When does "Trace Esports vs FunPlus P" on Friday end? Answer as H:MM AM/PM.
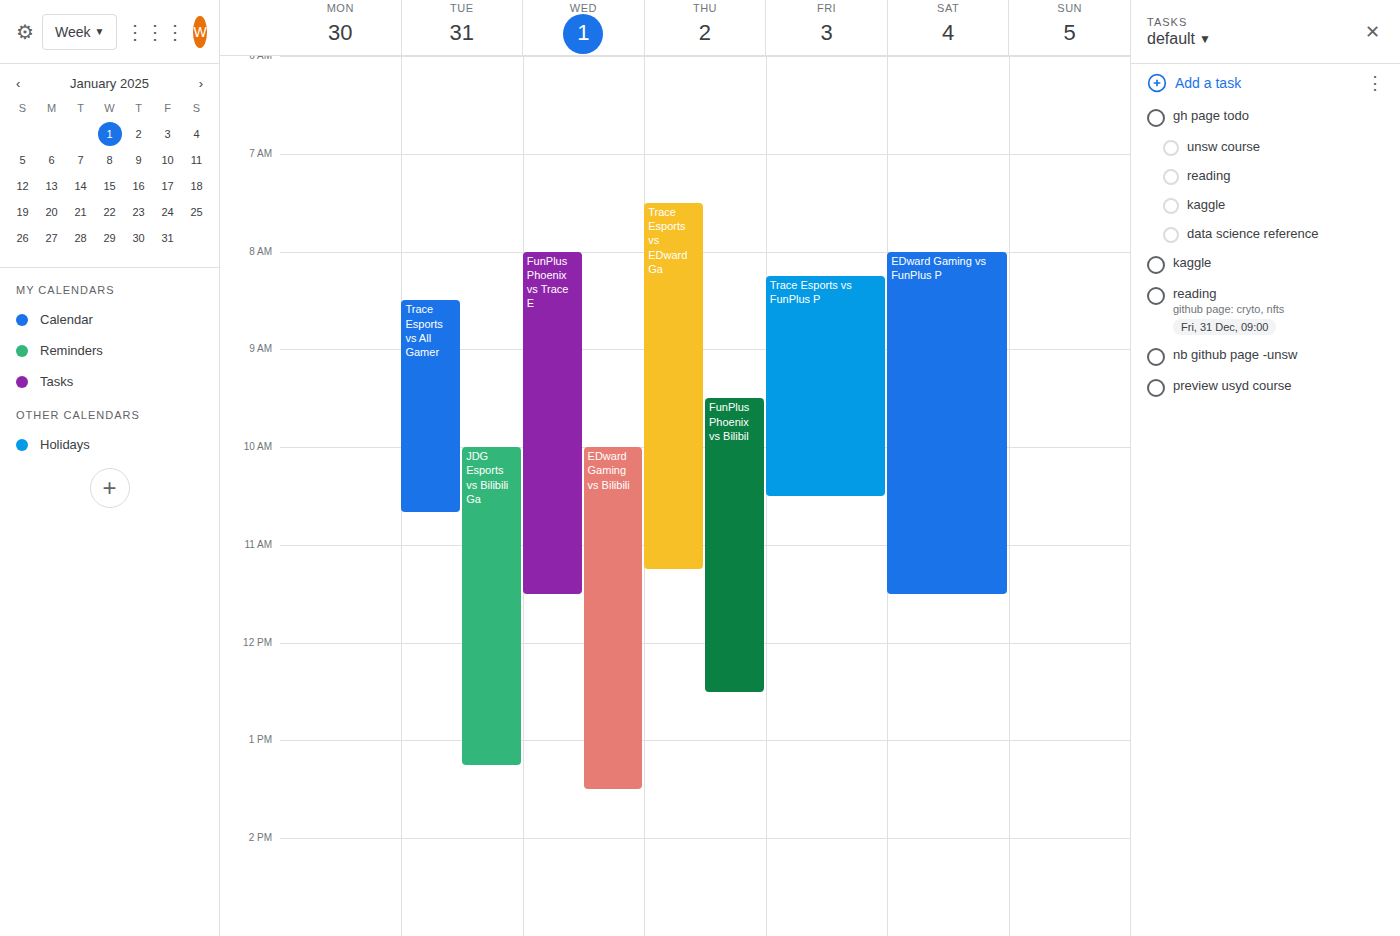
10:30 AM